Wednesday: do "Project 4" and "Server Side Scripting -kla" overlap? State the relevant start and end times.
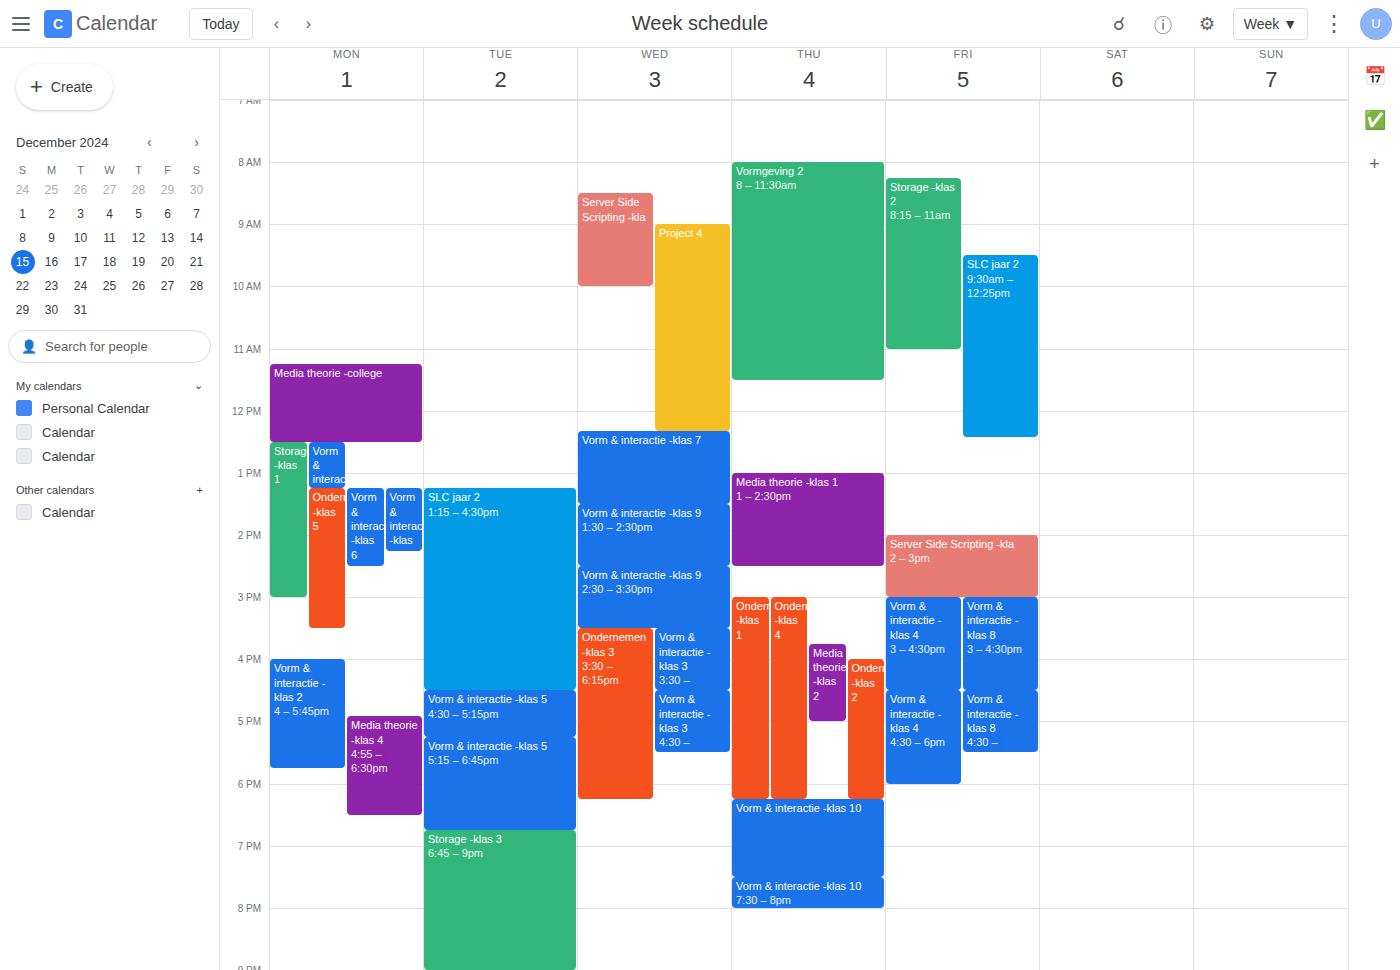
"Project 4" starts at 9:00 AM, before "Server Side Scripting -kla" ends at 10:00 AM -- they overlap.